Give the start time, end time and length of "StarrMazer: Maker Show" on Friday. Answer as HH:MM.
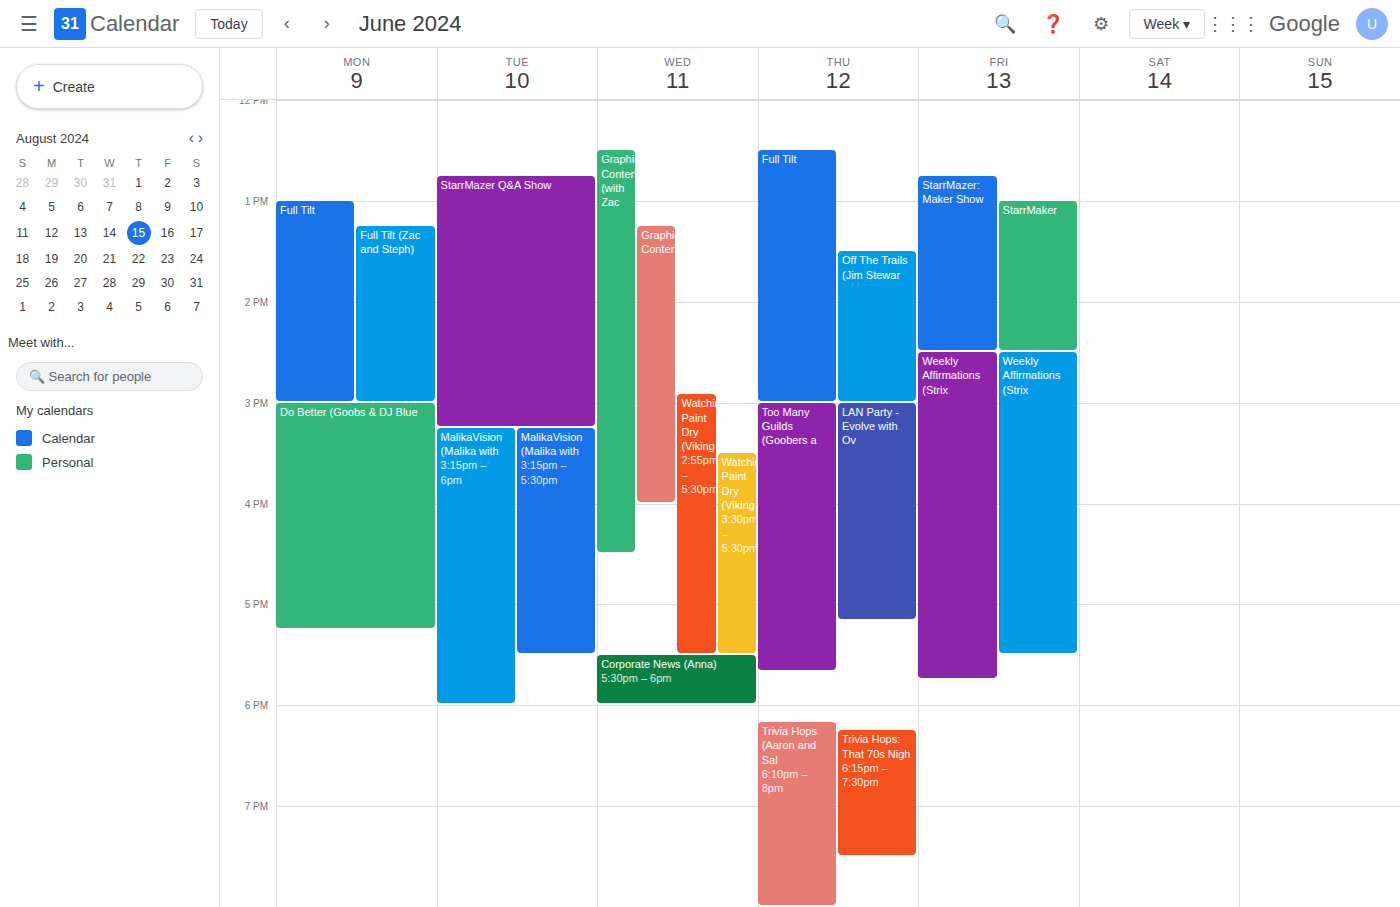
12:45 to 14:30, 1 hour 45 minutes